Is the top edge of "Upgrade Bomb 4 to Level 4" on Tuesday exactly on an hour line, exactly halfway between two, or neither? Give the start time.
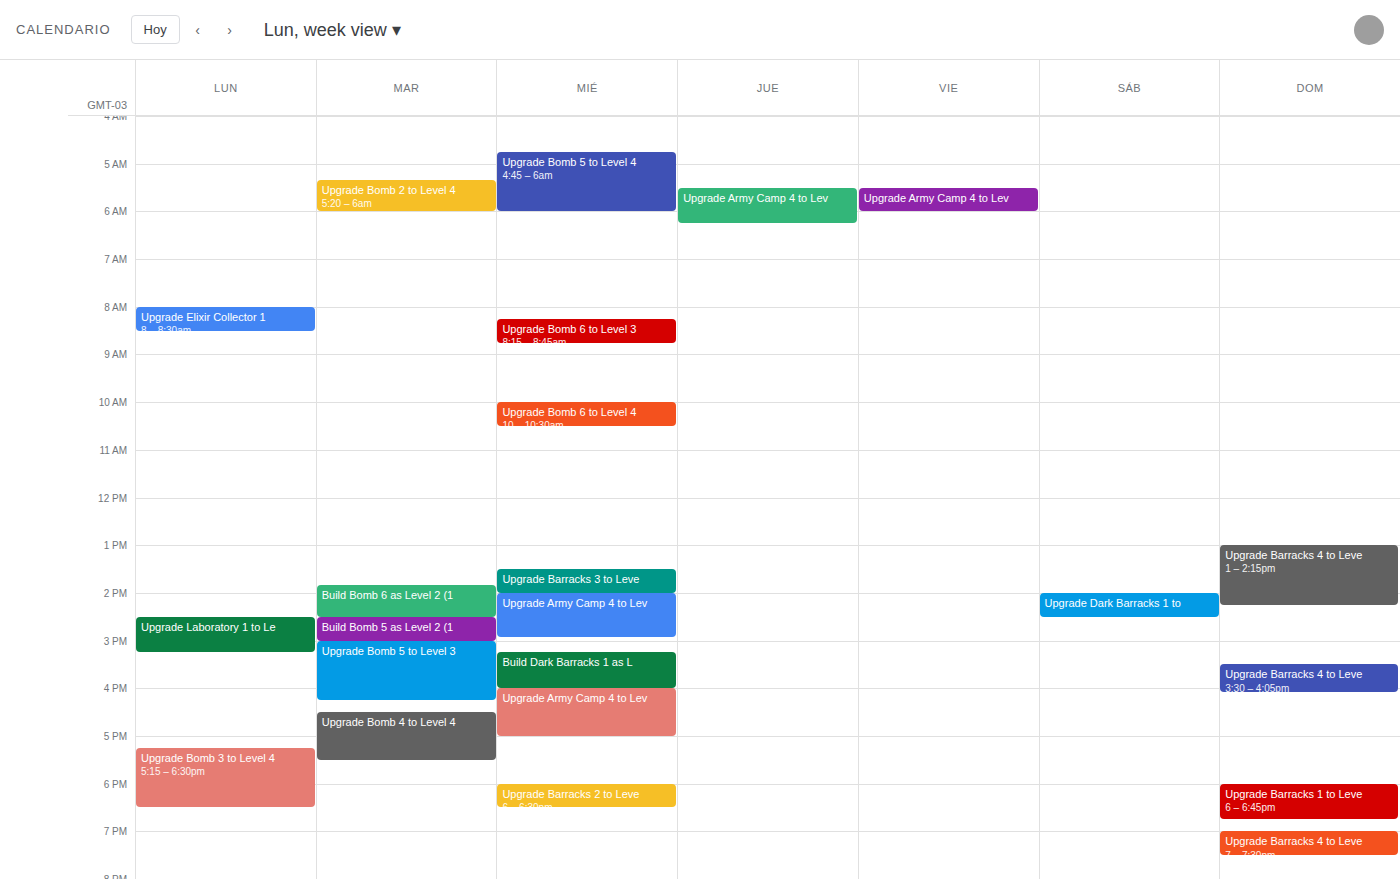
4:30 PM -- halfway between the 4 PM and 5 PM lines.